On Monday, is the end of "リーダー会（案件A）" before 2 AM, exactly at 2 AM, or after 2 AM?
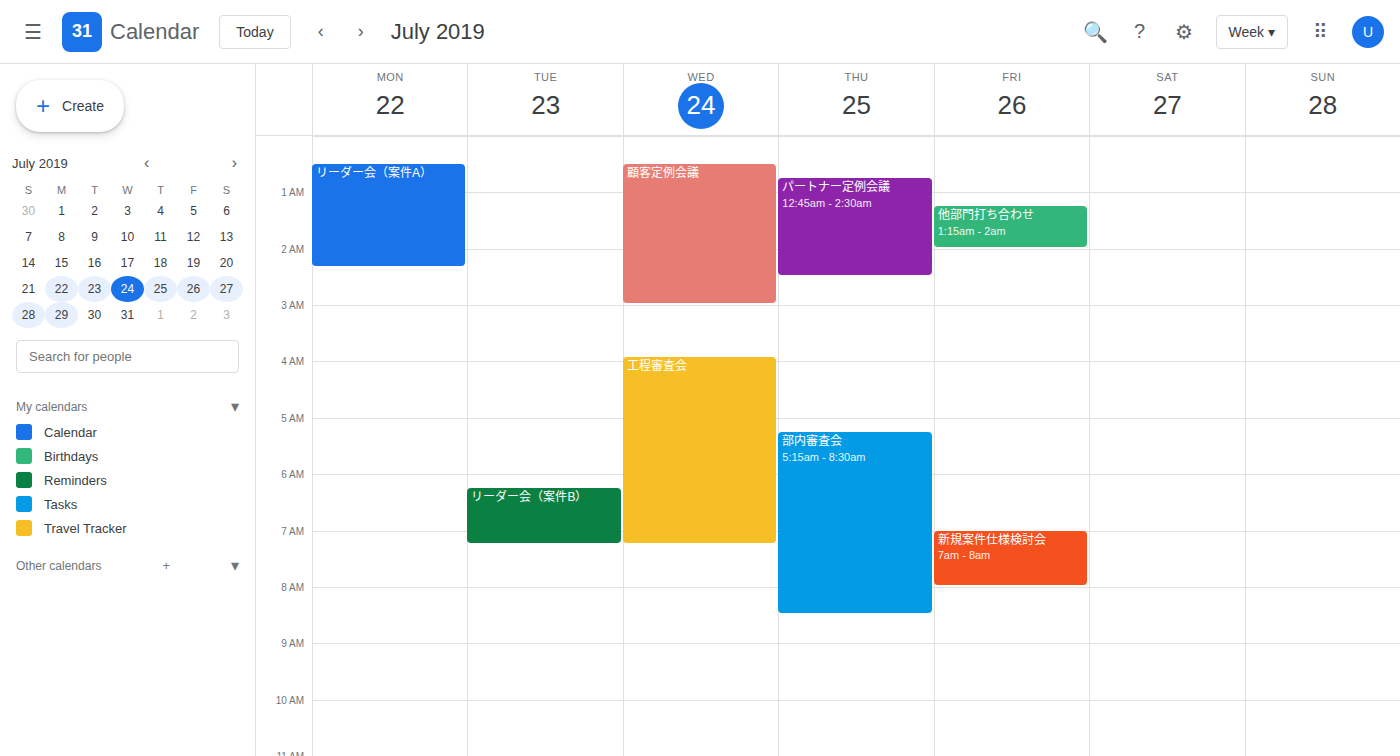
2:20 AM -- after 2 AM, 20 minutes below the 2 AM line.